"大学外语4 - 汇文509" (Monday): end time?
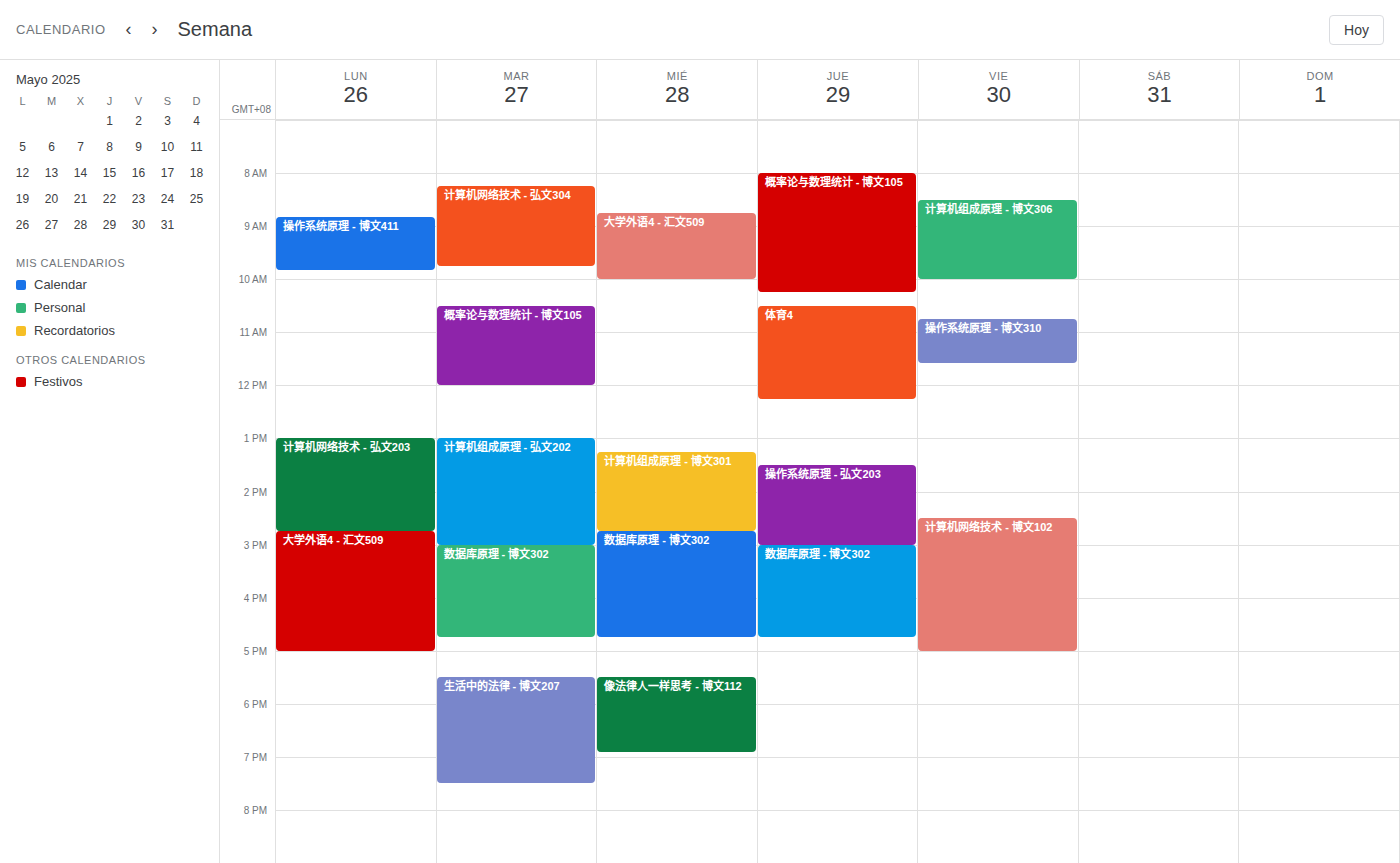
5:00 PM